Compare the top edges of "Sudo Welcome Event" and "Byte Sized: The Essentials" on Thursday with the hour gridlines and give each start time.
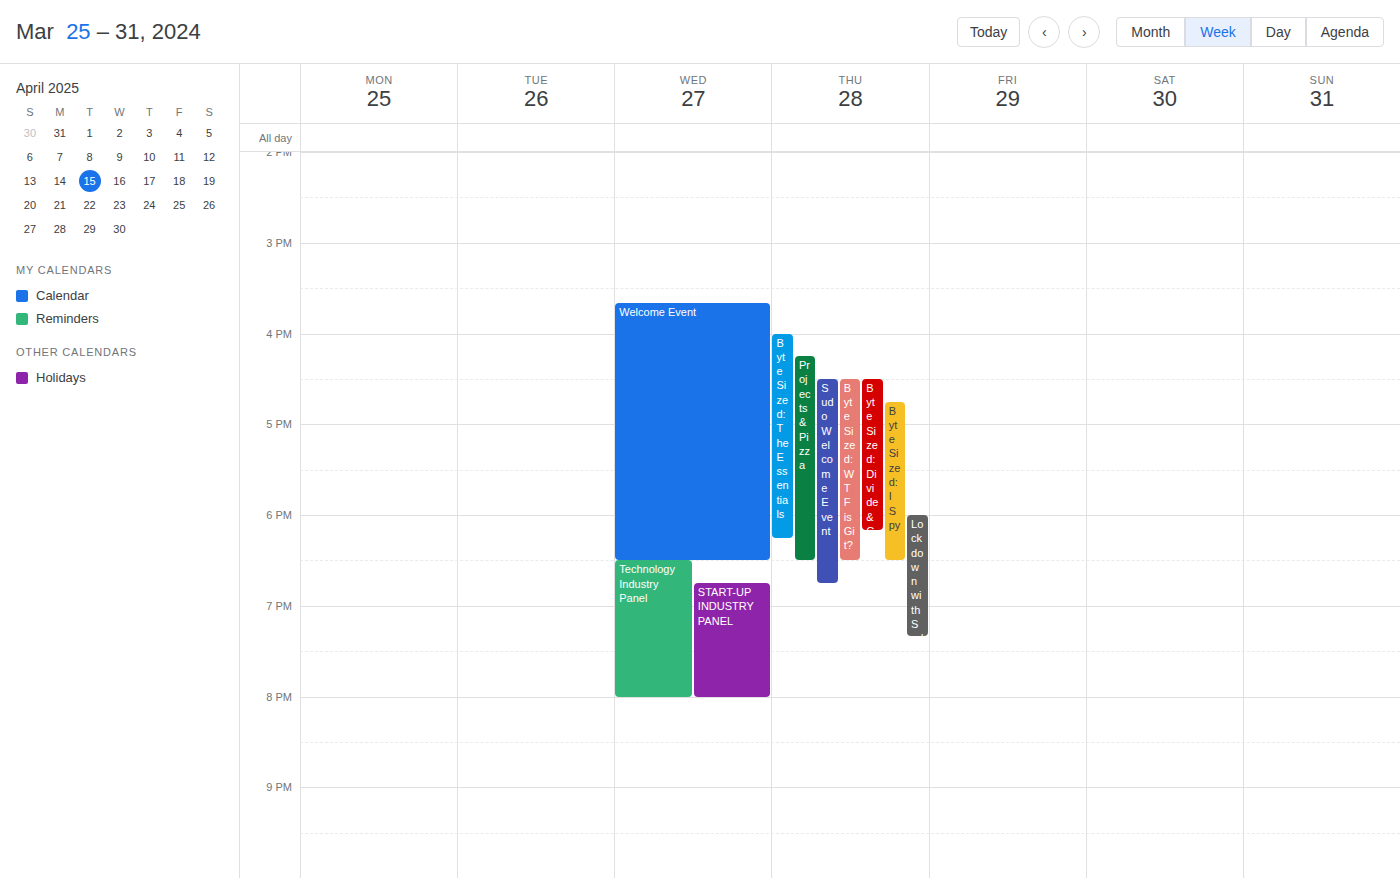
"Sudo Welcome Event": 4:30 PM, halfway between the 4 PM and 5 PM lines. "Byte Sized: The Essentials": 4:00 PM, exactly on the 4 PM line.